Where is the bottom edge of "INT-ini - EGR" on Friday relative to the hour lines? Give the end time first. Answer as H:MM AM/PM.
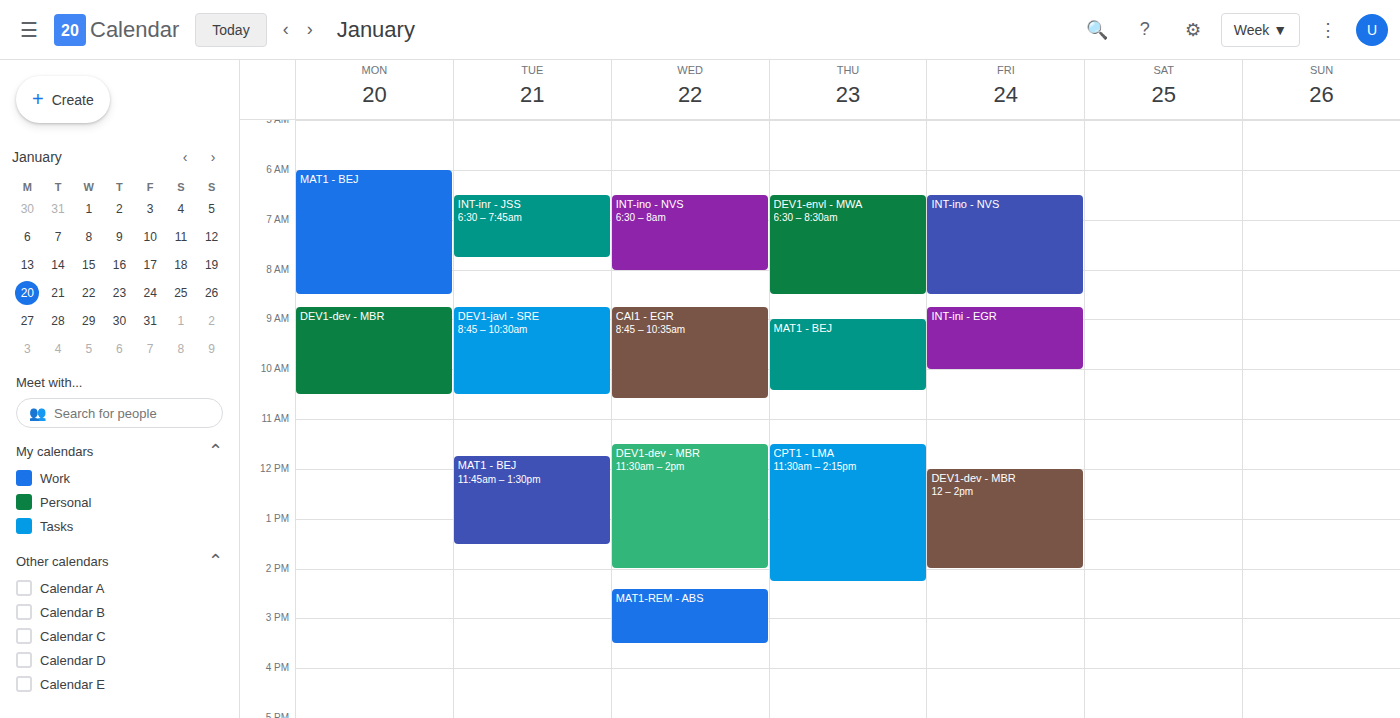
10:00 AM -- exactly on the 10 AM line.